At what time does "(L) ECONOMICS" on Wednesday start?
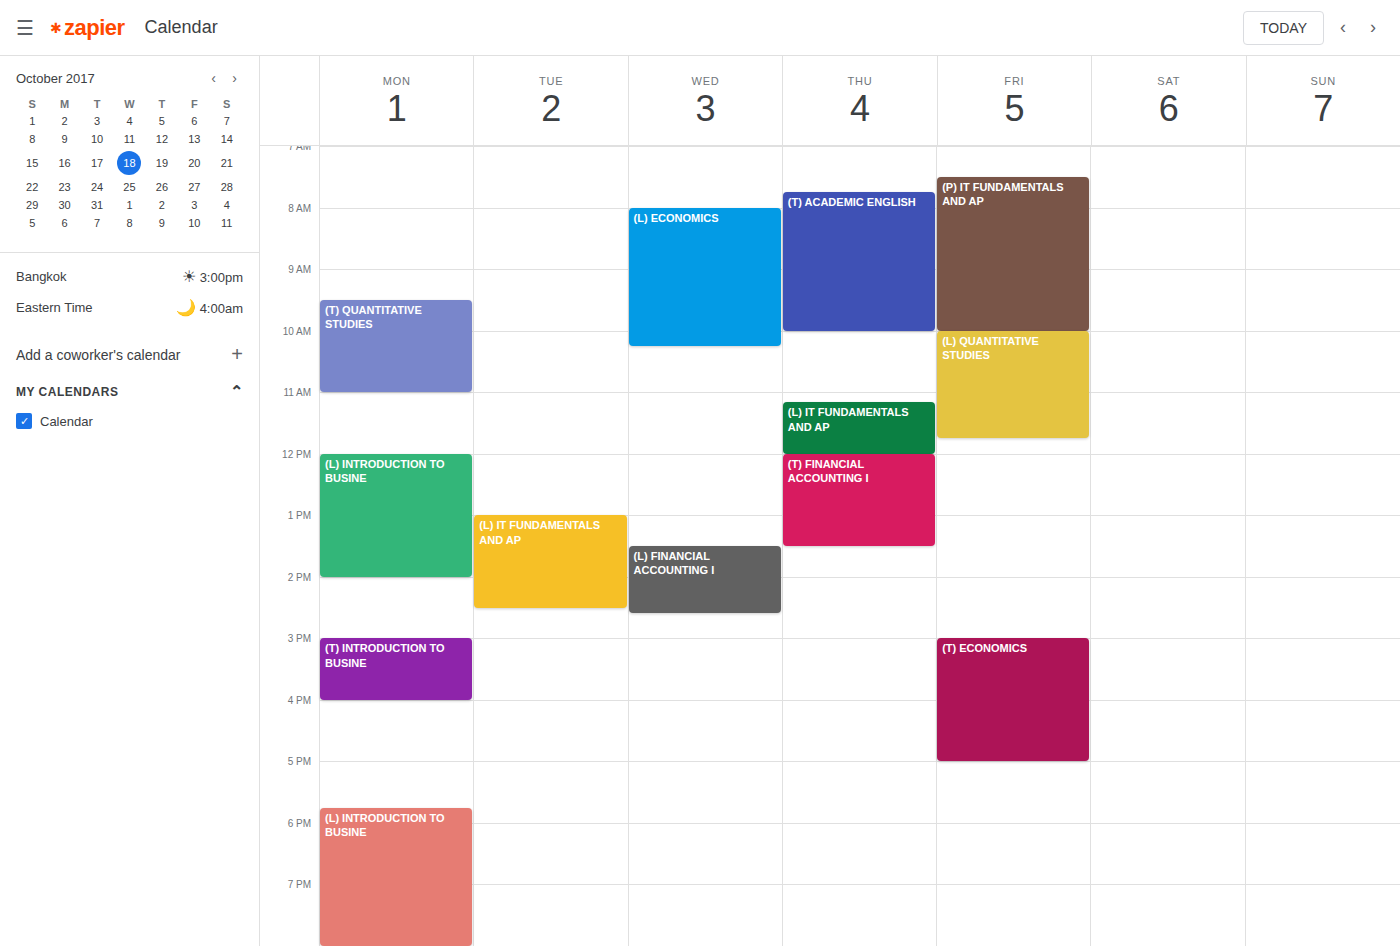
8:00 AM